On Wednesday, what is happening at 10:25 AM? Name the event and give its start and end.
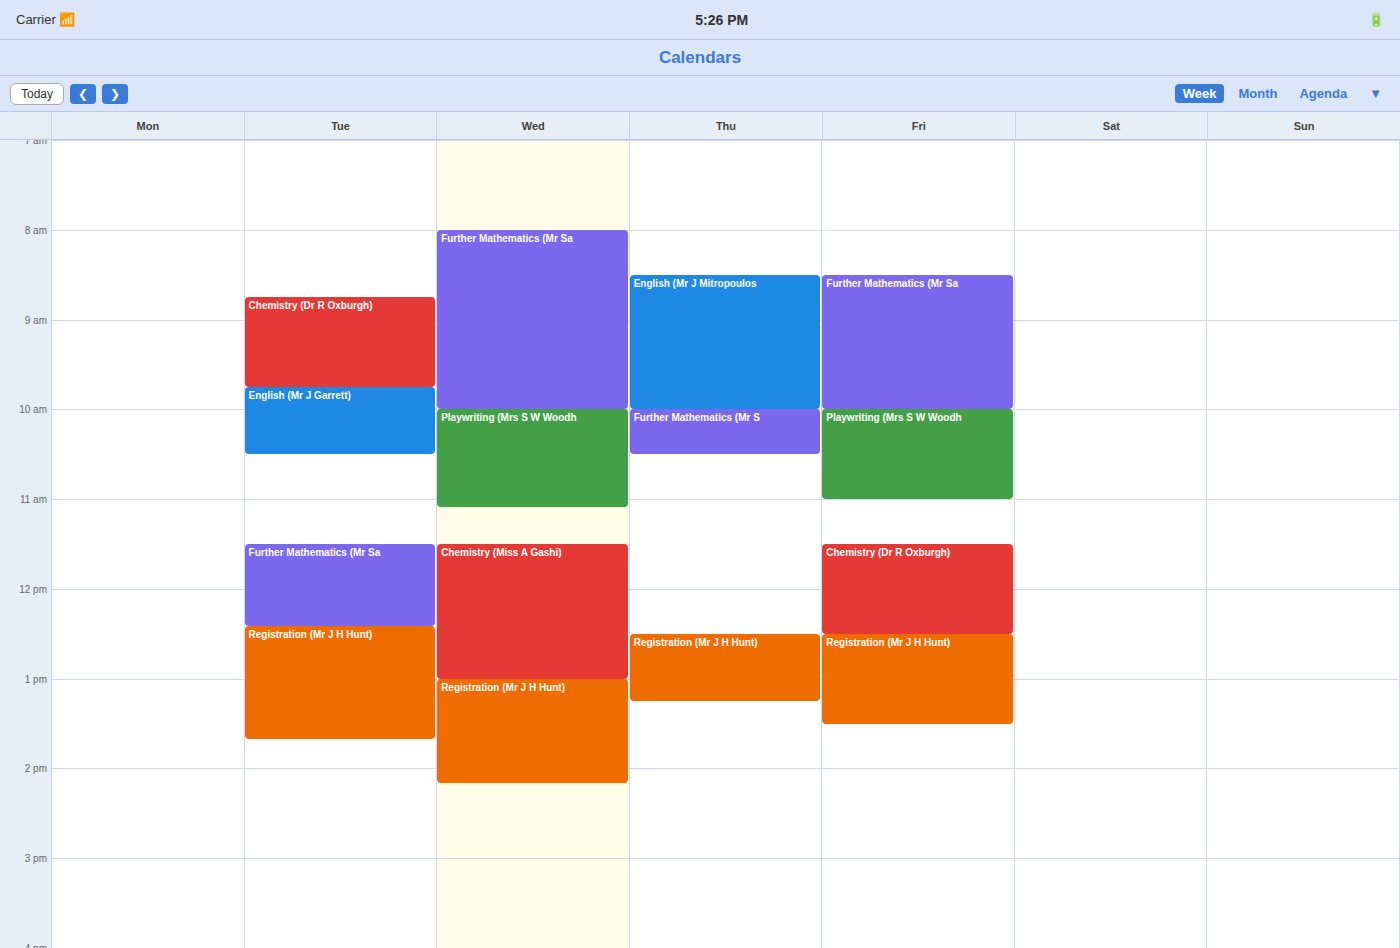
"Playwriting (Mrs S W Woodh", 10:00 AM to 11:05 AM